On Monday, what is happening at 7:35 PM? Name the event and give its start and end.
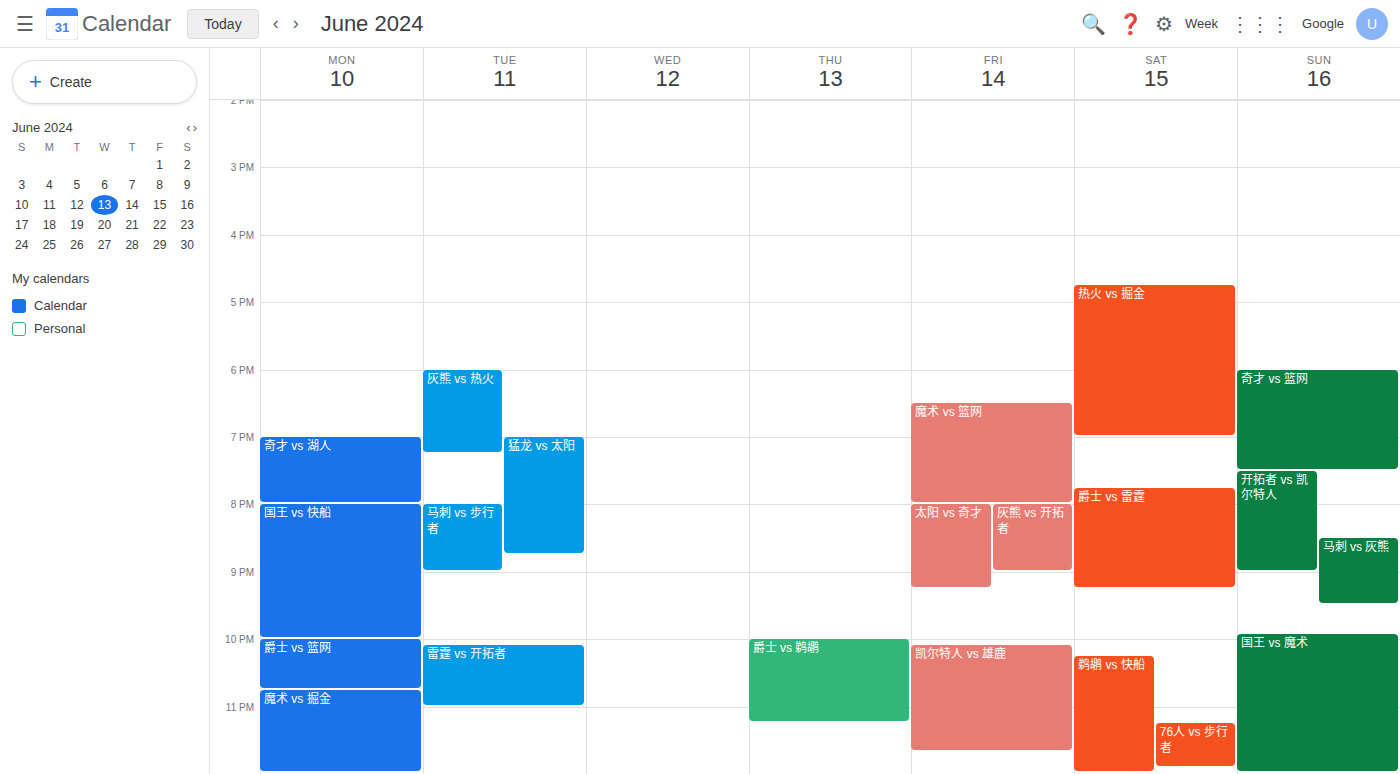
"奇才 vs 湖人", 7:00 PM to 8:00 PM